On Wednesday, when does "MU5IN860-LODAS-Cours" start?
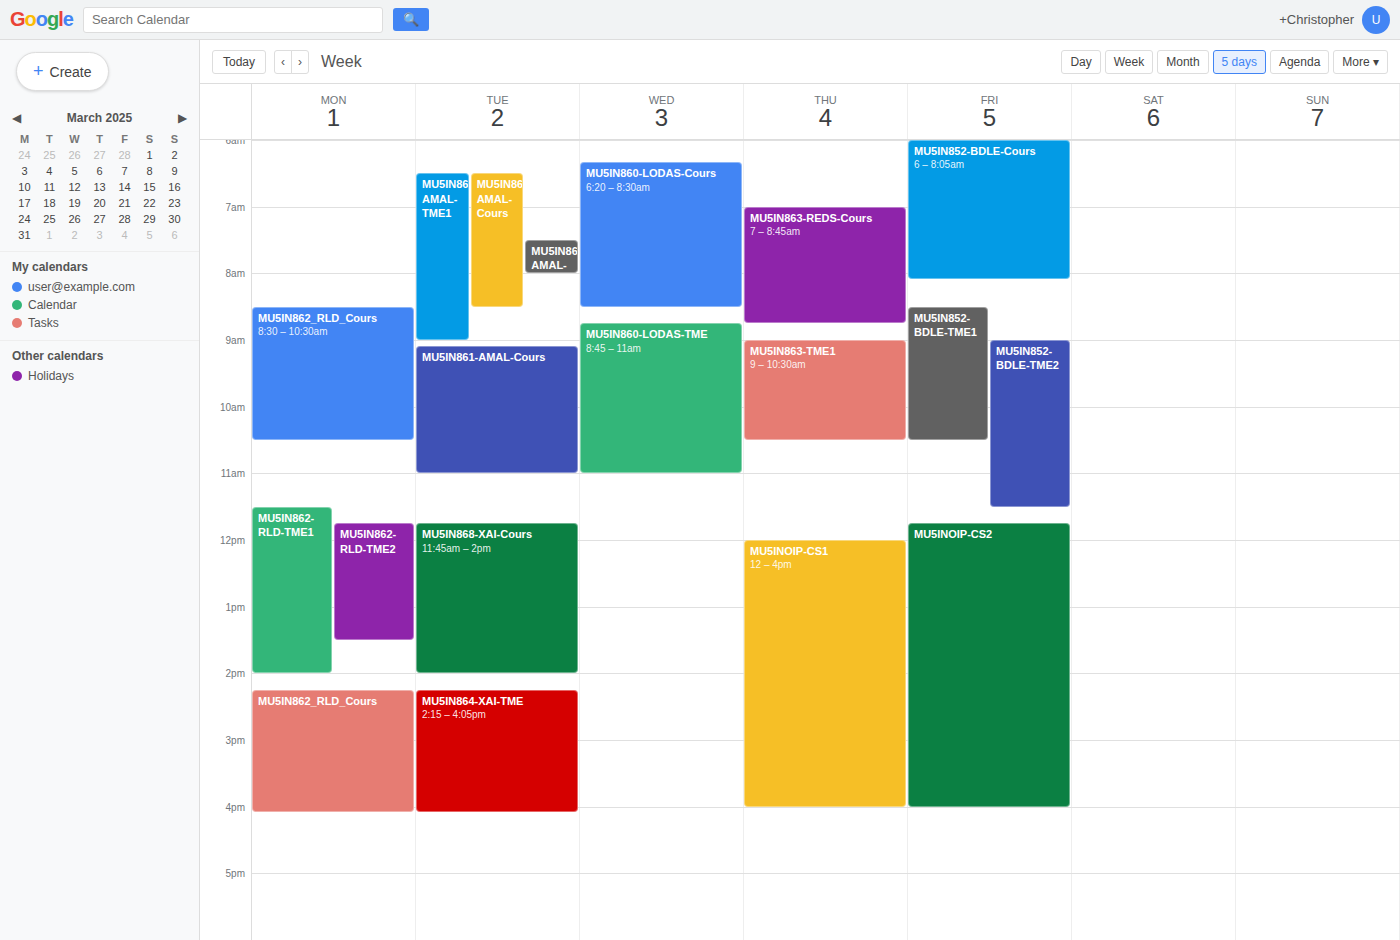
6:20 AM